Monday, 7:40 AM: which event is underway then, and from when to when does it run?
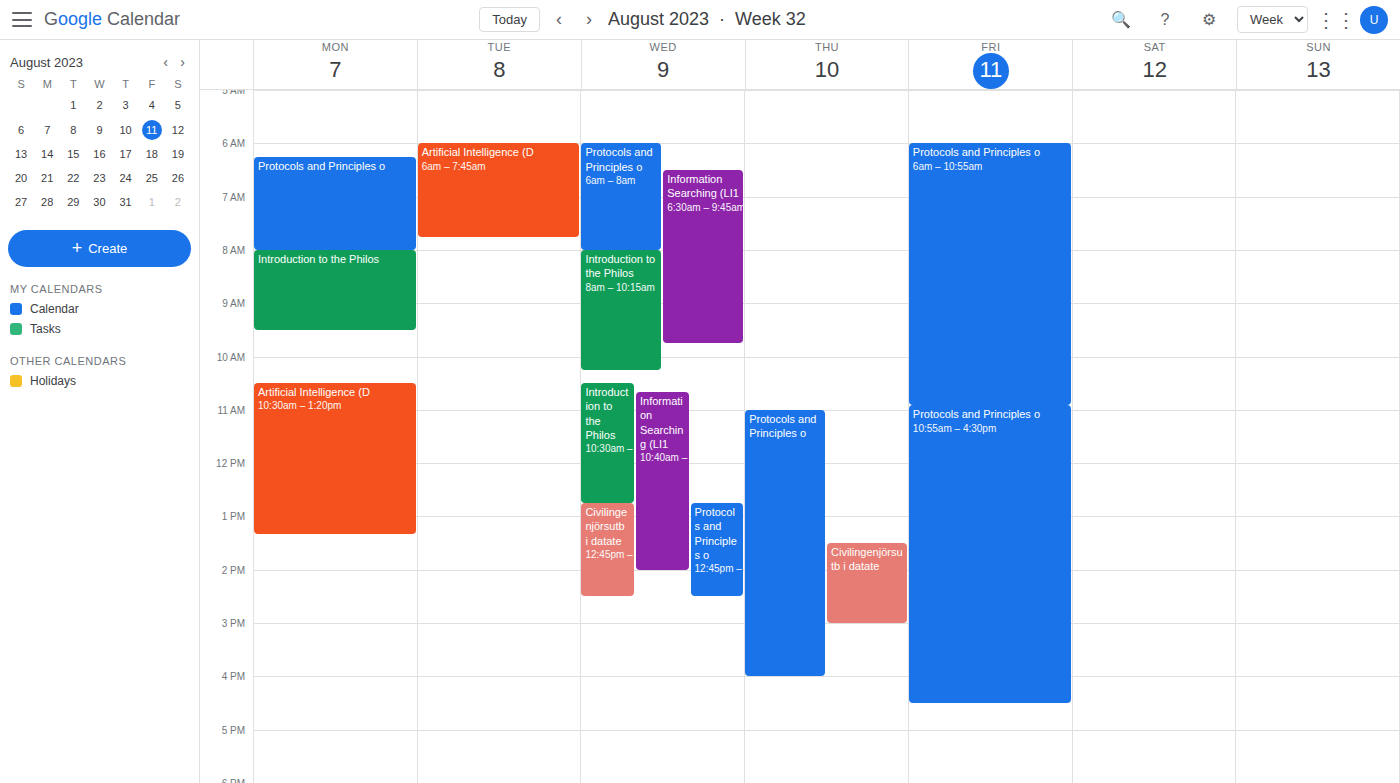
"Protocols and Principles o", 6:15 AM to 8:00 AM